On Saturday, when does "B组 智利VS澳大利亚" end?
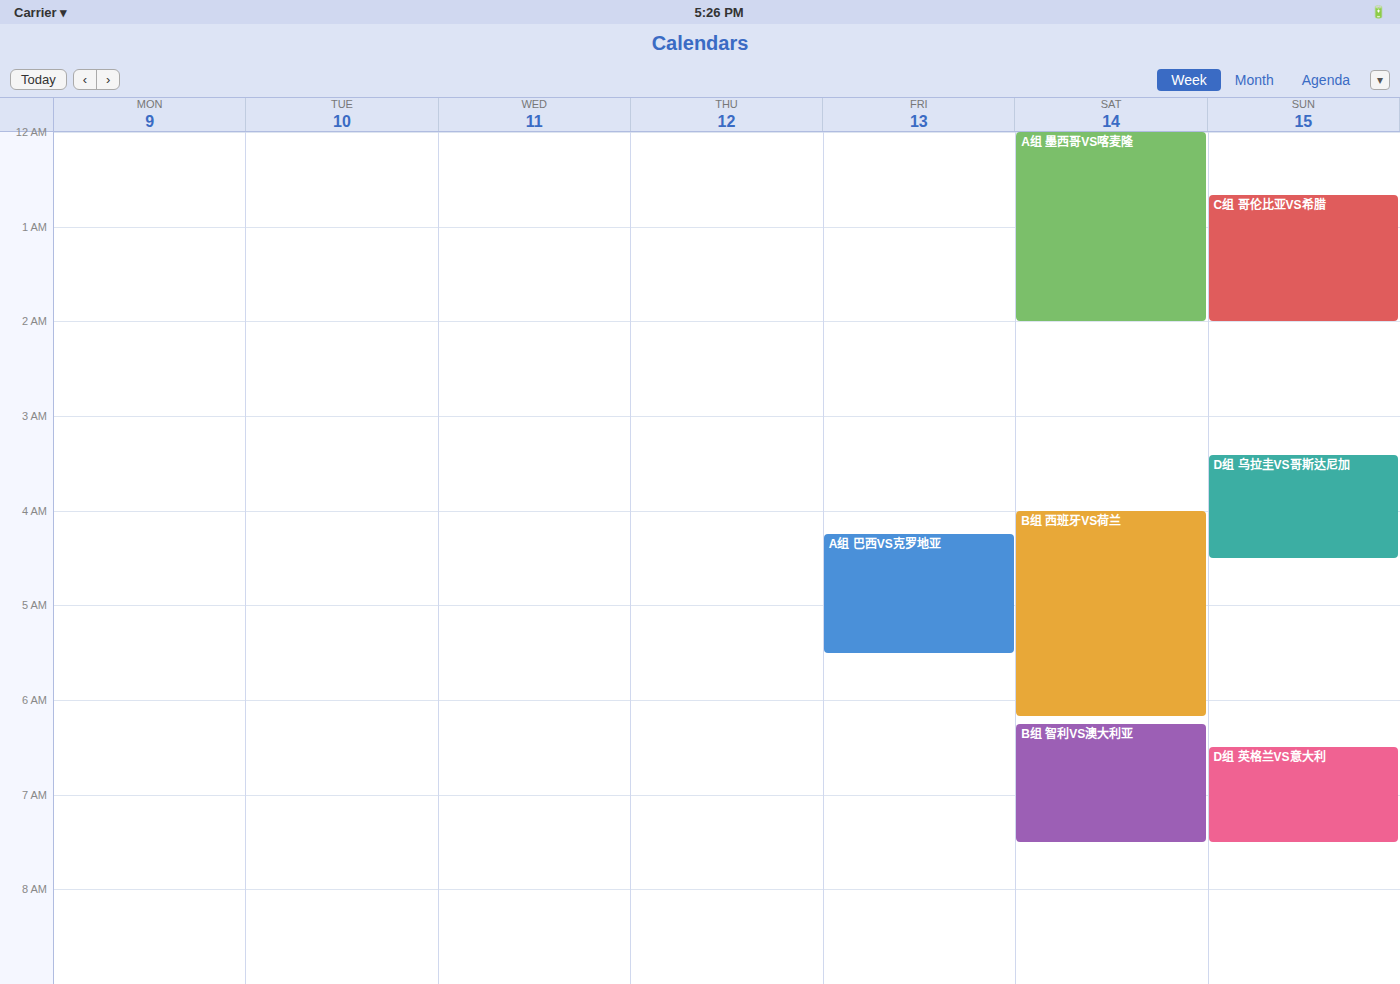
7:30 AM